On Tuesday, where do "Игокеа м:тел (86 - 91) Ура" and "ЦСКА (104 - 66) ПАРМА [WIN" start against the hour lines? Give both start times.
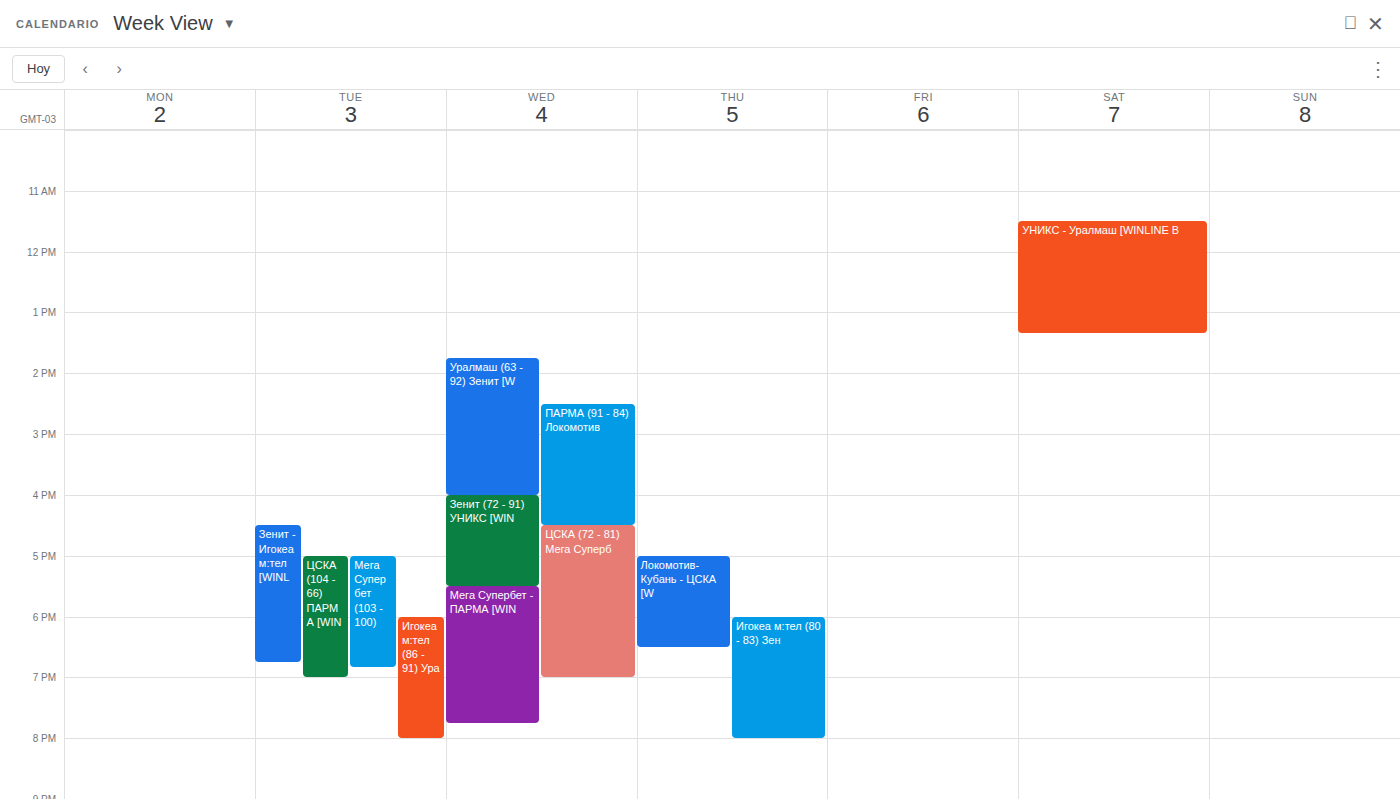
"Игокеа м:тел (86 - 91) Ура": 6:00 PM, exactly on the 6 PM line. "ЦСКА (104 - 66) ПАРМА [WIN": 5:00 PM, exactly on the 5 PM line.